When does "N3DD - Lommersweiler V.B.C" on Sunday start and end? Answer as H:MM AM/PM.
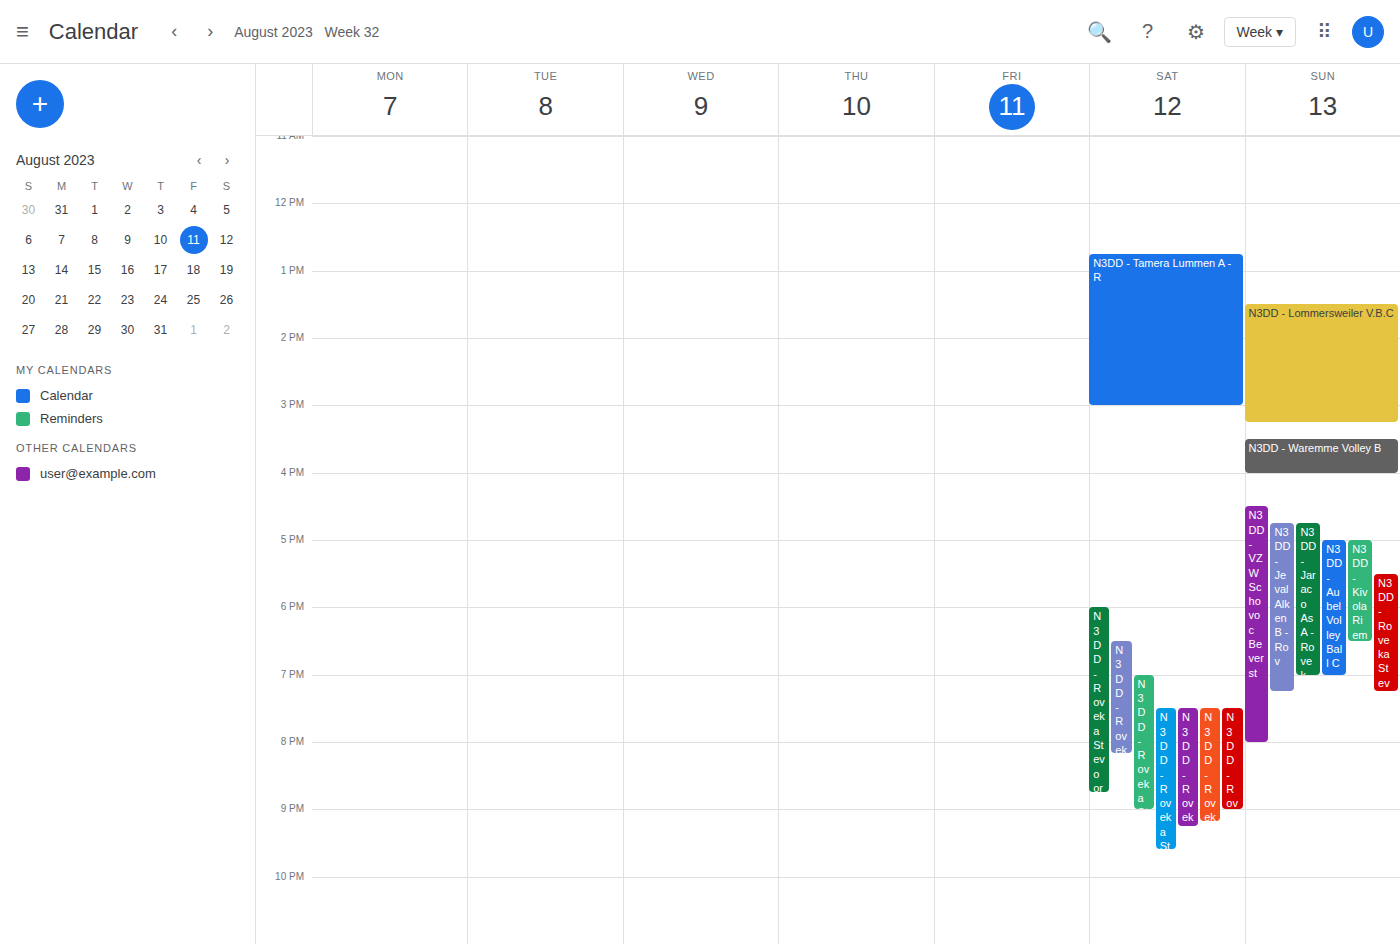
1:30 PM to 3:15 PM